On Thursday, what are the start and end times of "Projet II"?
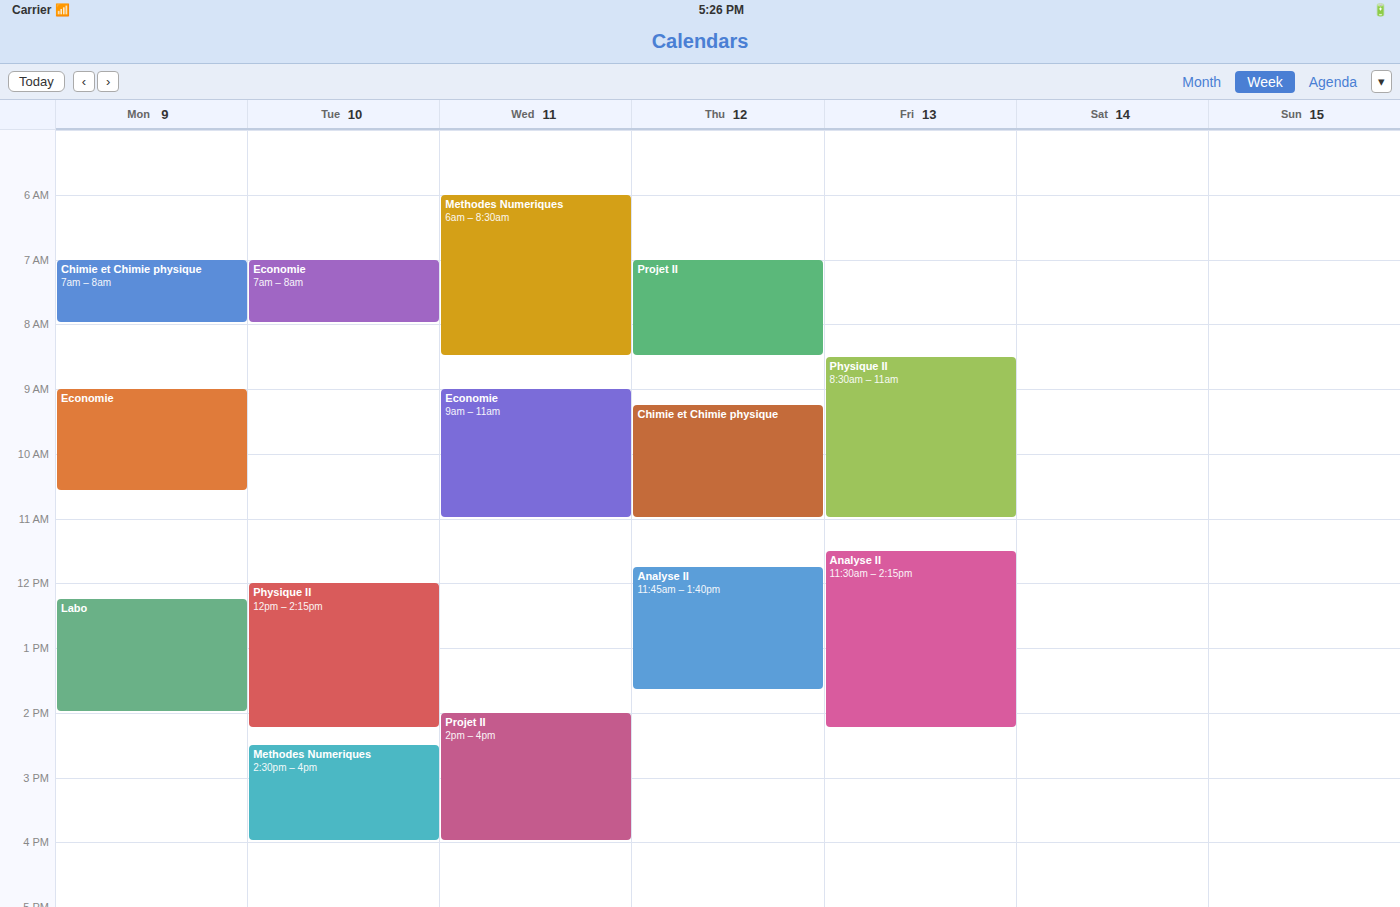
7:00 AM to 8:30 AM